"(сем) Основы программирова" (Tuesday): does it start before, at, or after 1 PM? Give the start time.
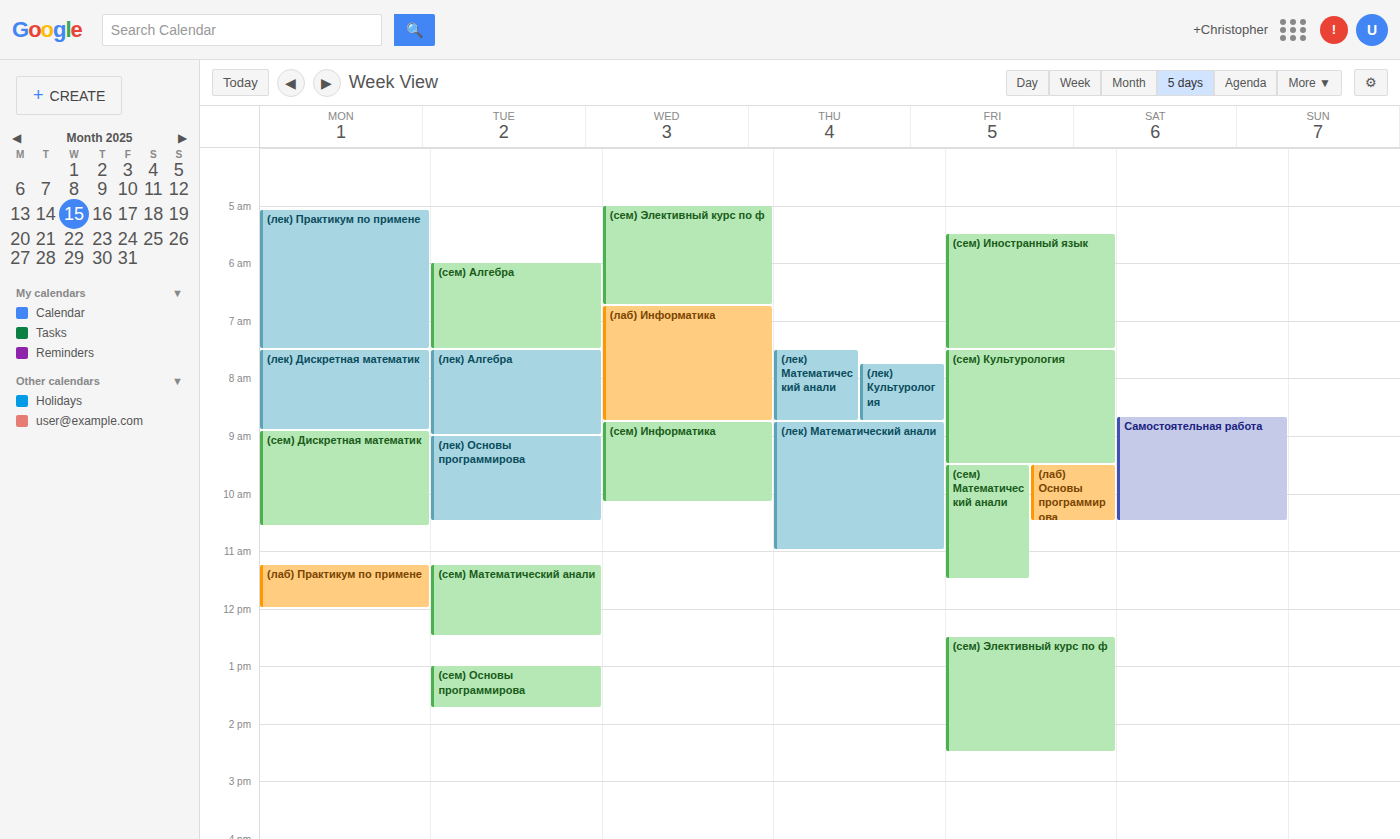
1:00 PM -- exactly at 1 PM, on the 1 PM line.